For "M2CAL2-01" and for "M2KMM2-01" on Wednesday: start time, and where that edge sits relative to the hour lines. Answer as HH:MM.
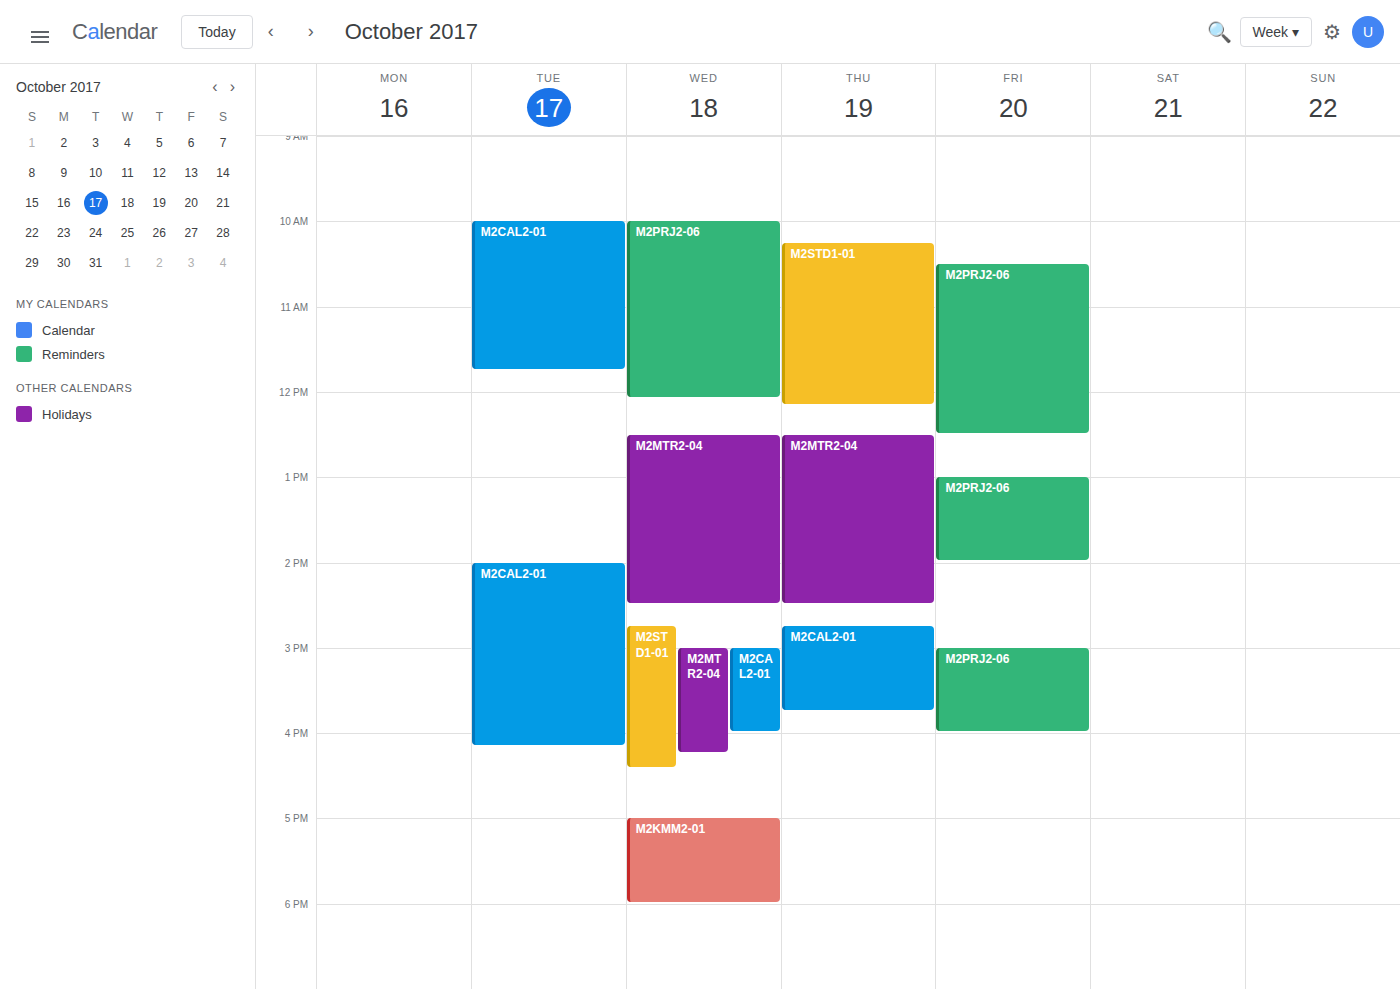
"M2CAL2-01": 15:00, exactly on the 15:00 line. "M2KMM2-01": 17:00, exactly on the 17:00 line.